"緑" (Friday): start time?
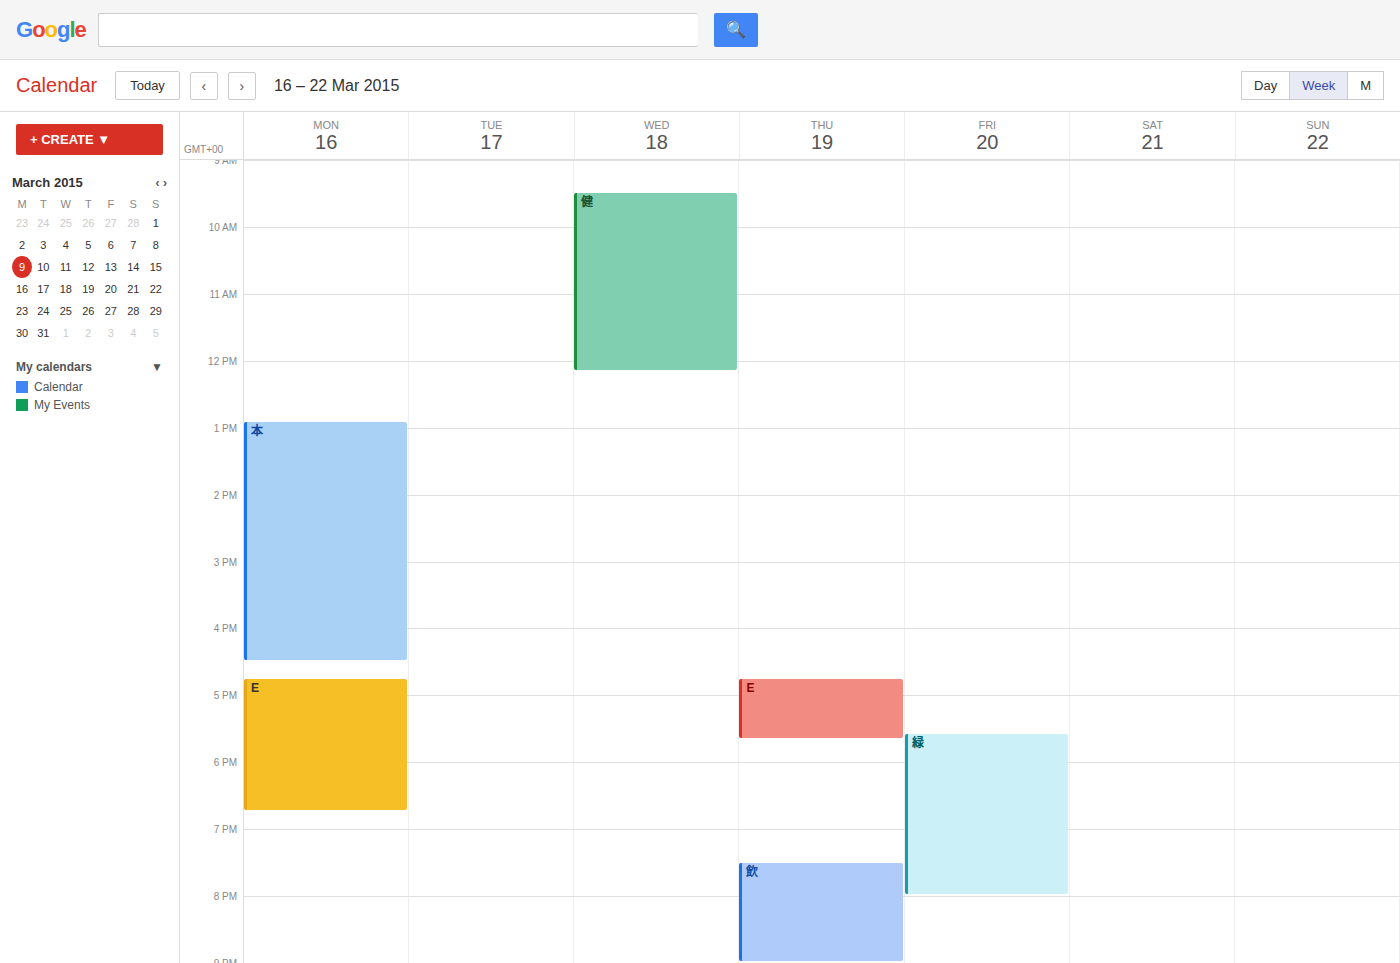
5:35 PM